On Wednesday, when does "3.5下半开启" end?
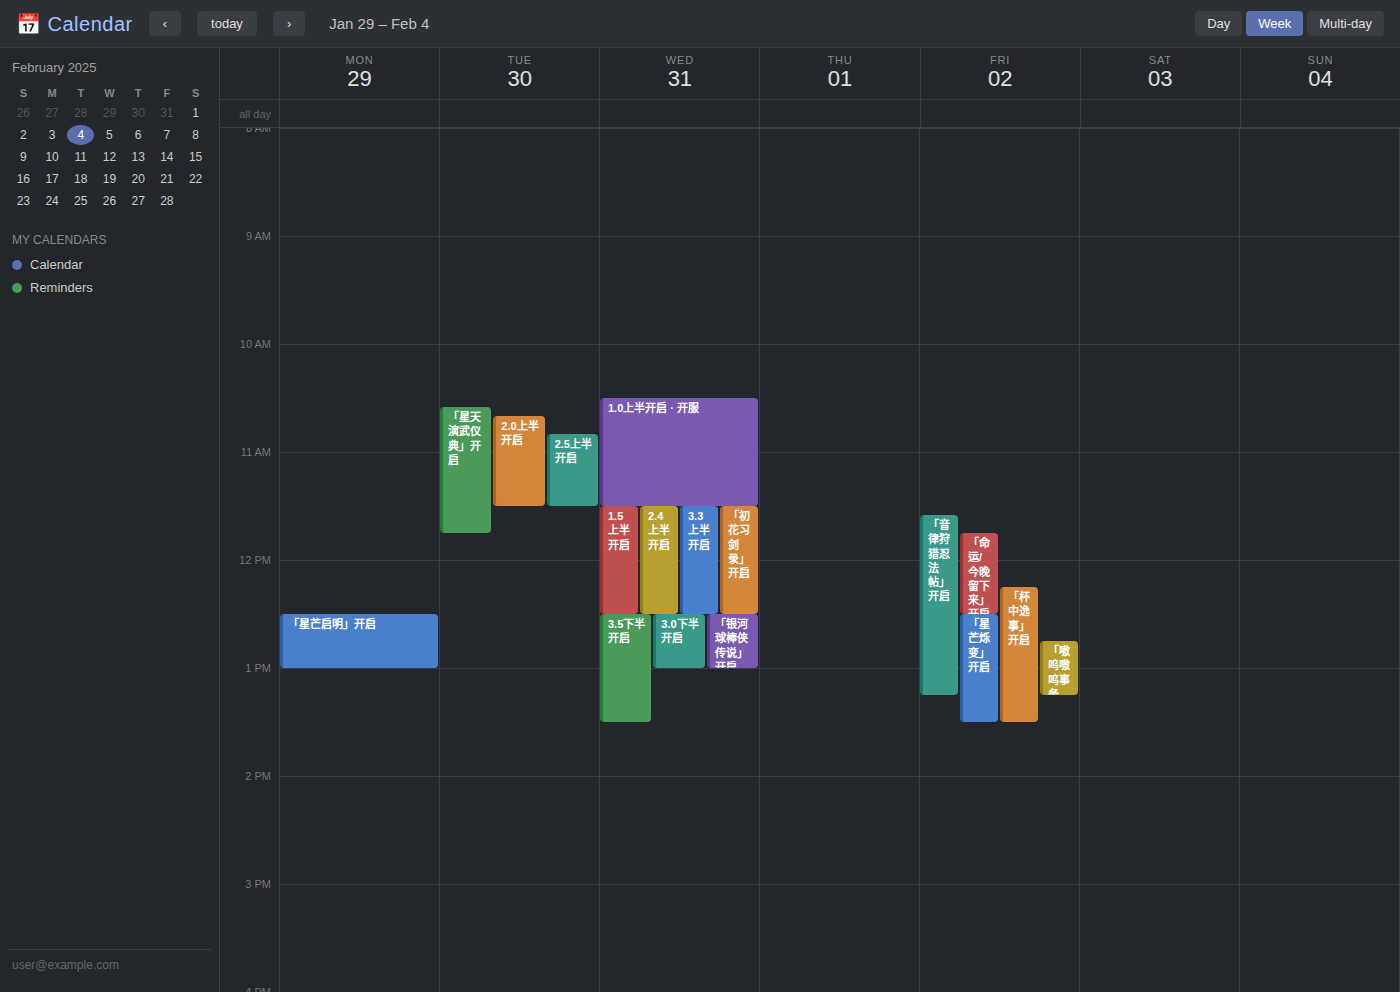
13:30